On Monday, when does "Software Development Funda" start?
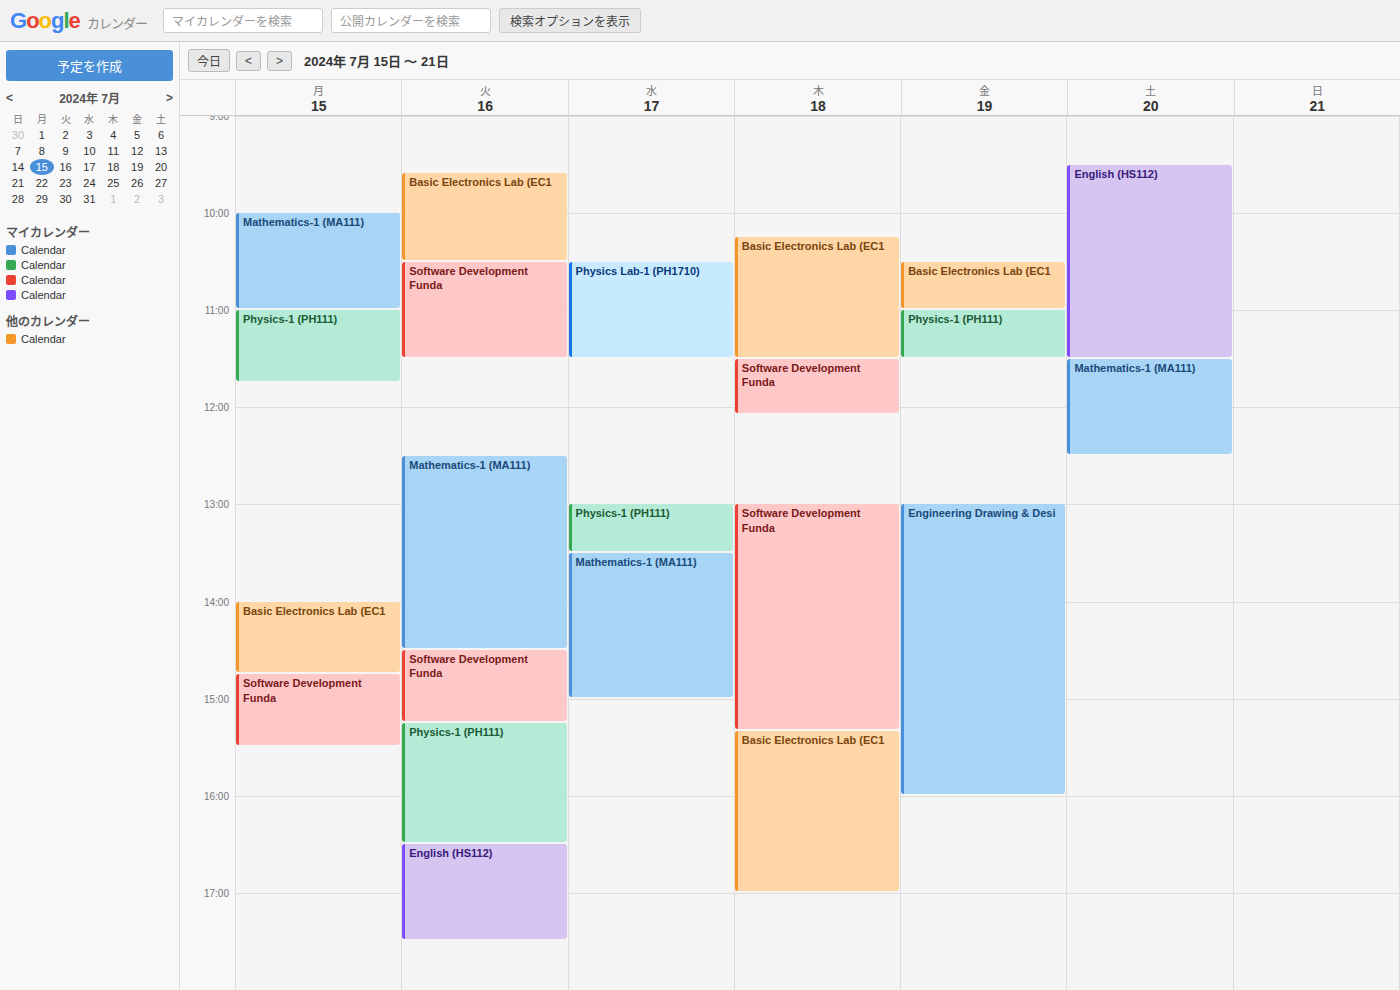
2:45 PM